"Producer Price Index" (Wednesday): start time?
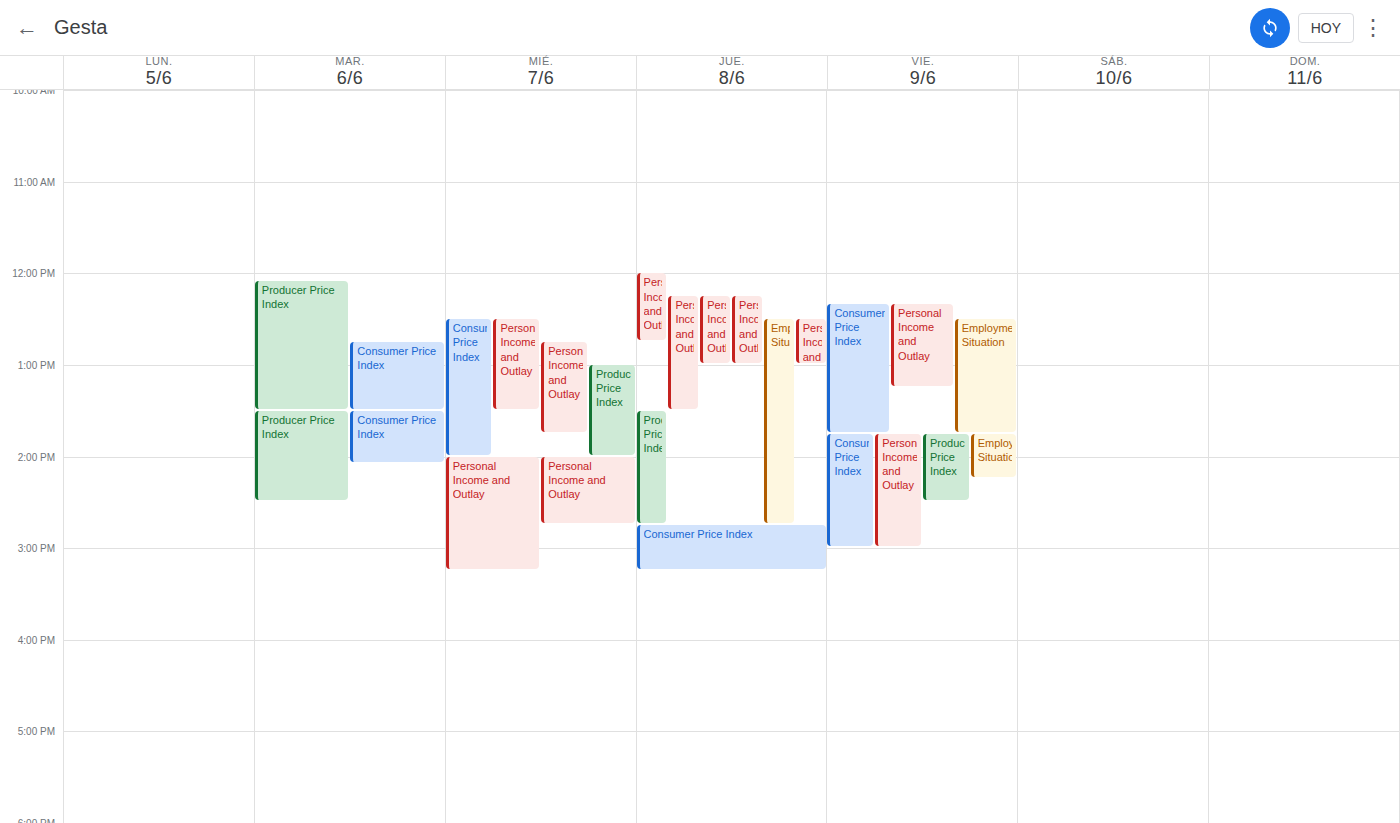
1:00 PM